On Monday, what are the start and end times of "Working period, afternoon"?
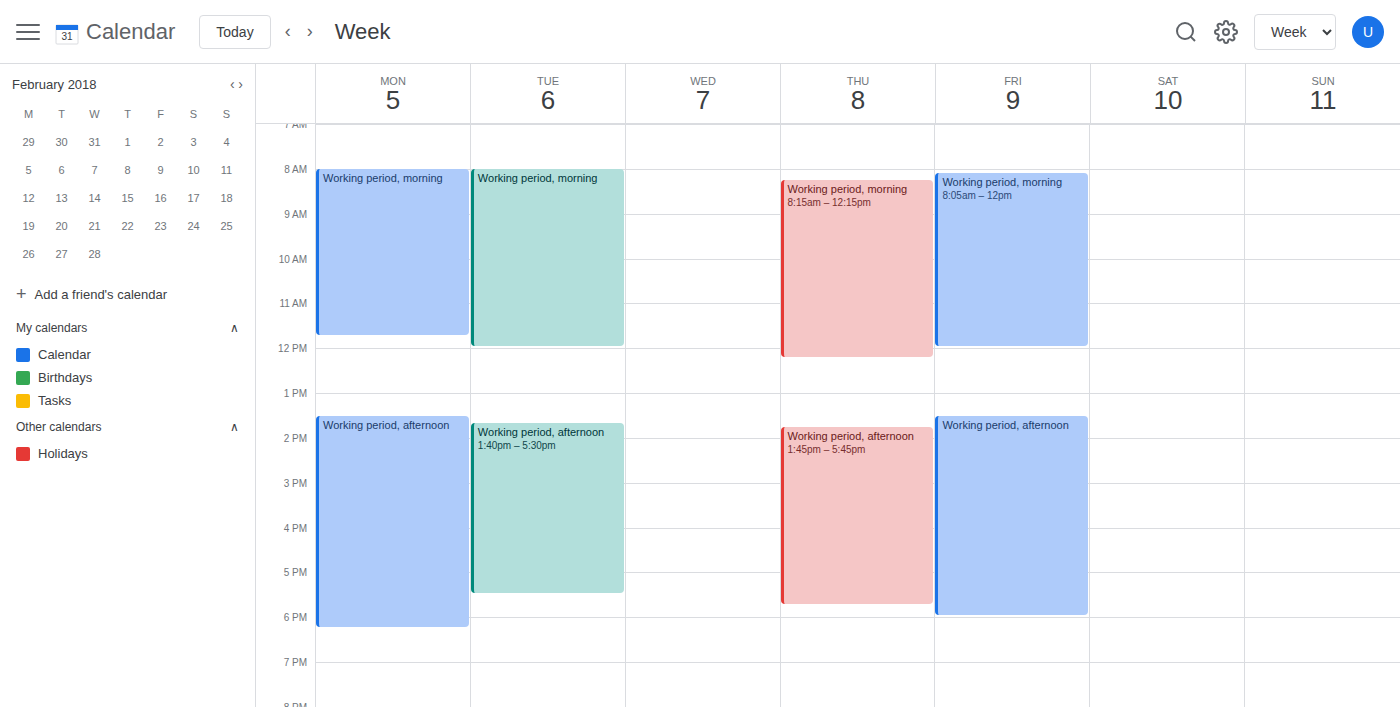
1:30 PM to 6:15 PM